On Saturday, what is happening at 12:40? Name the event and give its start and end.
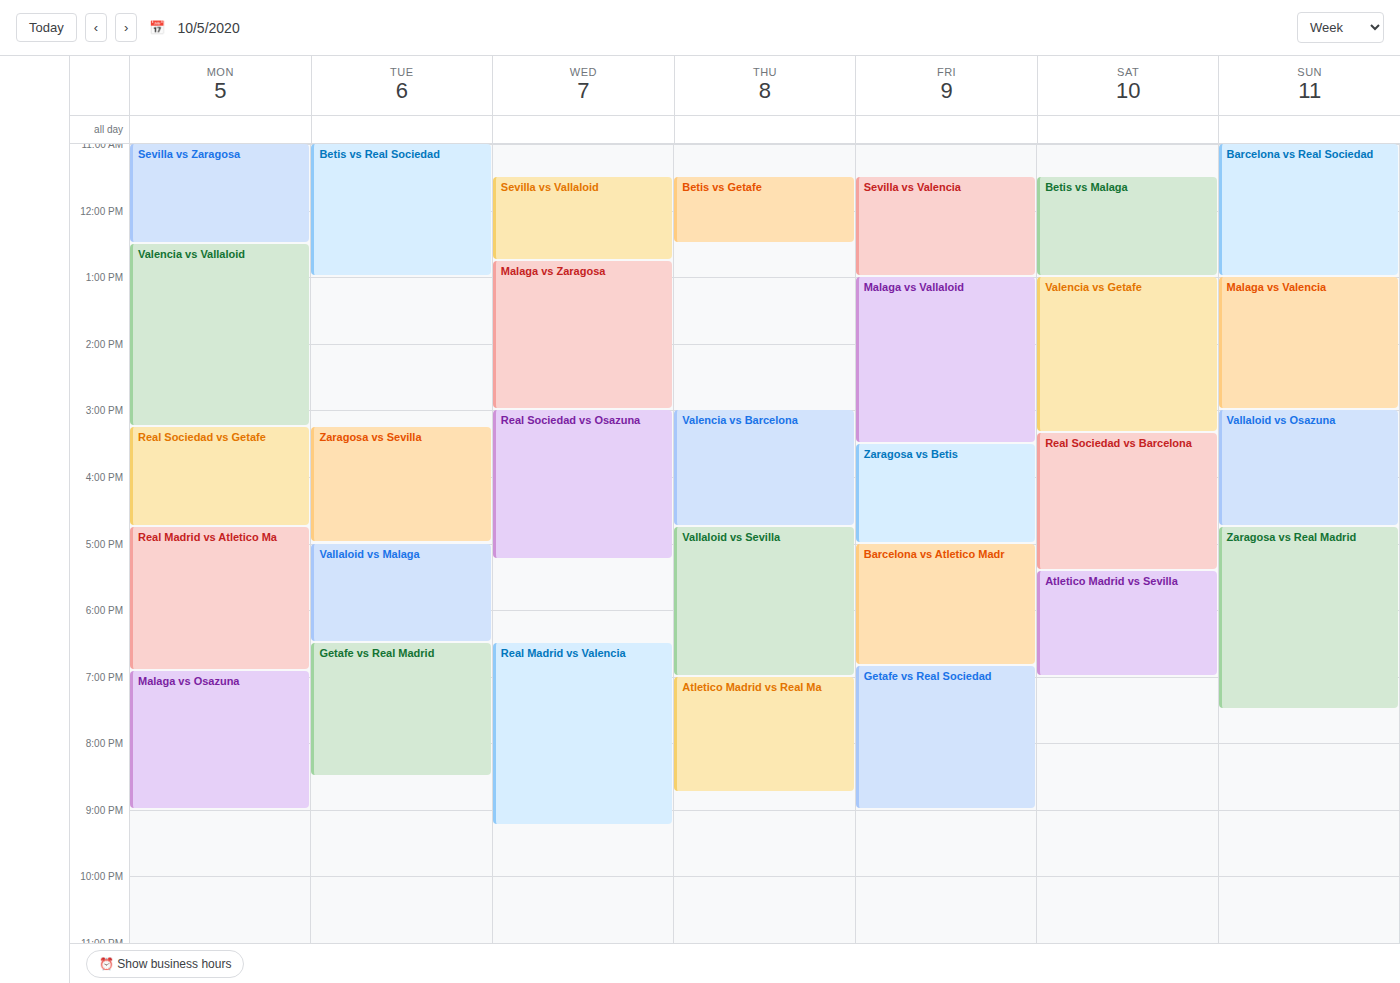
"Betis vs Malaga", 11:30 to 13:00